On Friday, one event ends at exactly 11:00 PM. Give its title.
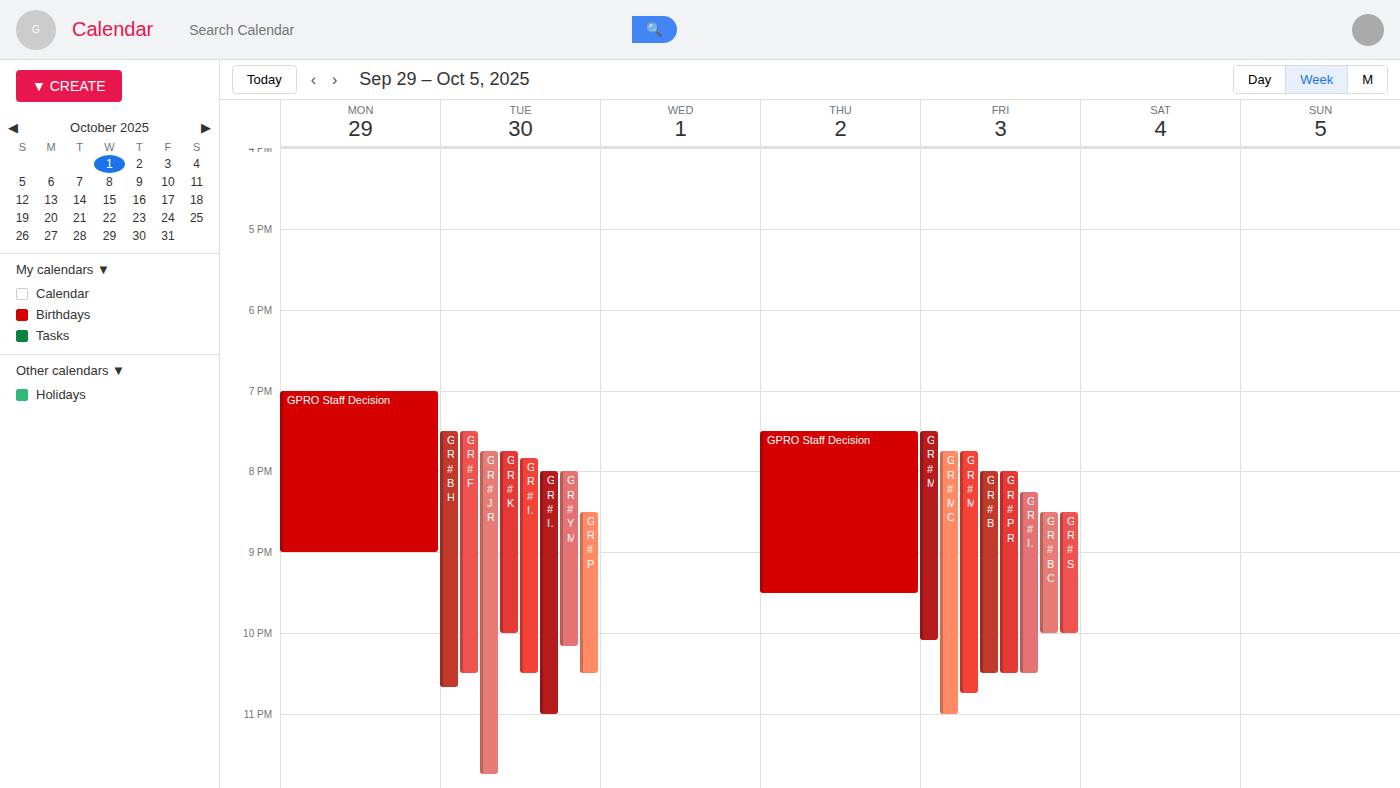
"GPRO Race #9 Monte Carlo"